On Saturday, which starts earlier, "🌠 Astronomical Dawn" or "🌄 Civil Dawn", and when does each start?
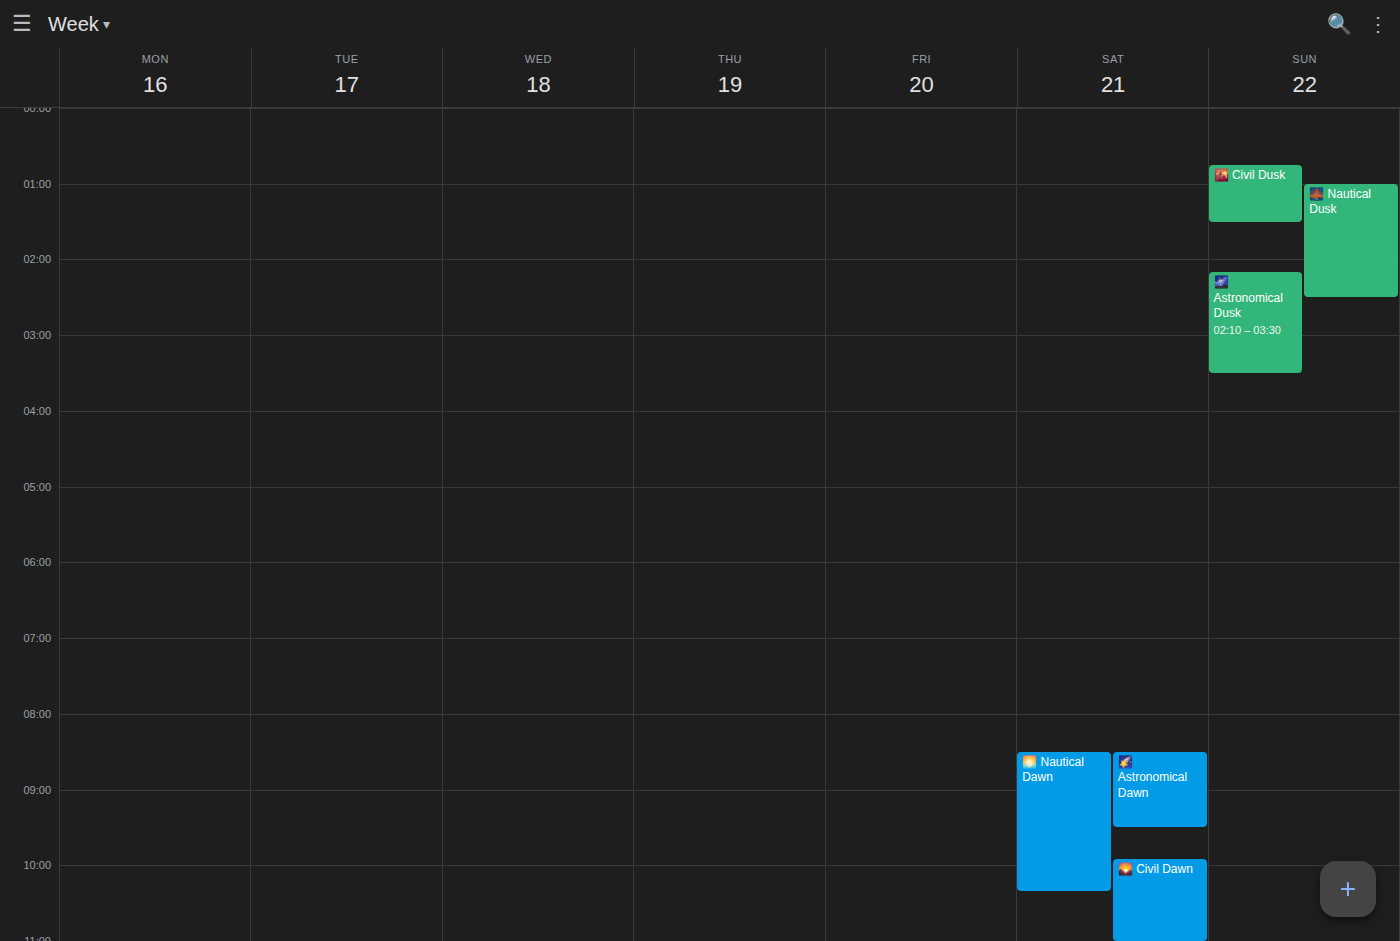
"🌠 Astronomical Dawn" 8:30 AM; "🌄 Civil Dawn" 9:55 AM.